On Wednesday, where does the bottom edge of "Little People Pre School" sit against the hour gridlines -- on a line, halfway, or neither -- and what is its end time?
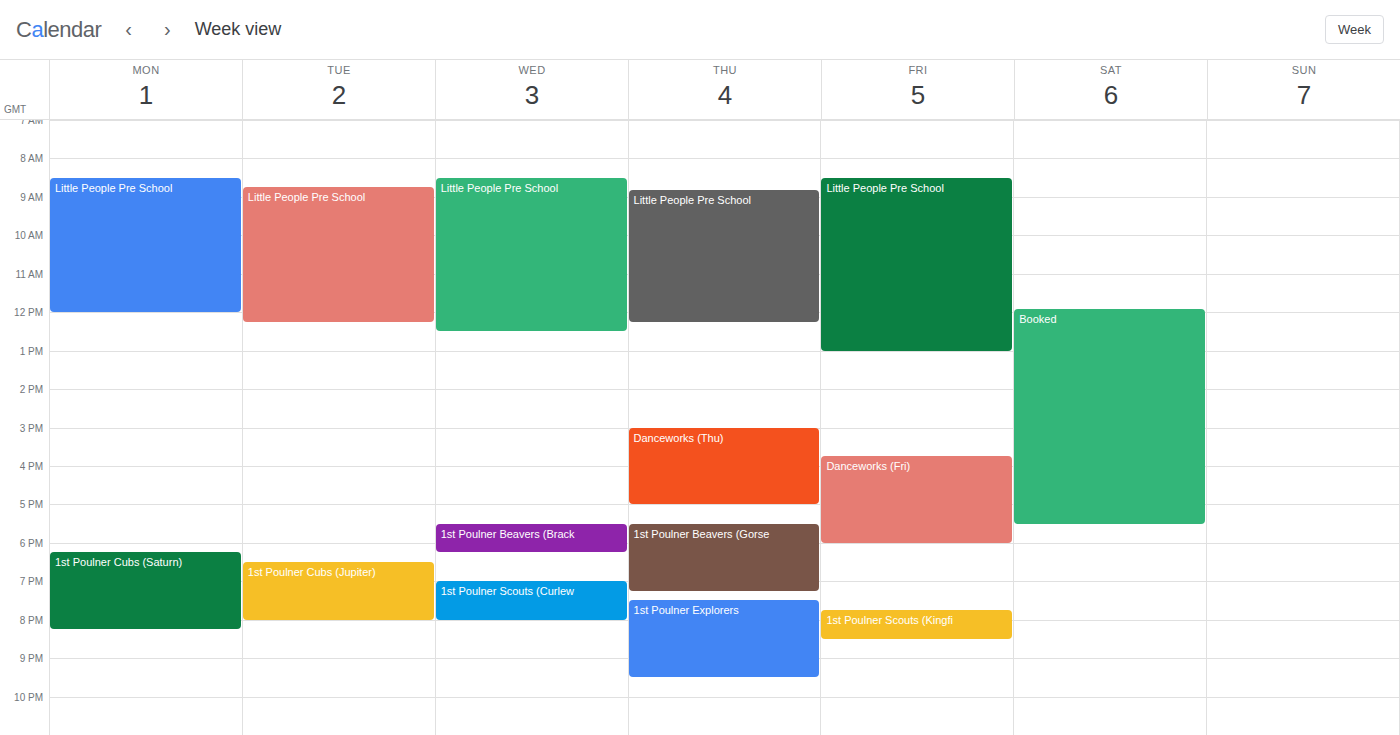
12:30 PM -- halfway between the 12 PM and 1 PM lines.